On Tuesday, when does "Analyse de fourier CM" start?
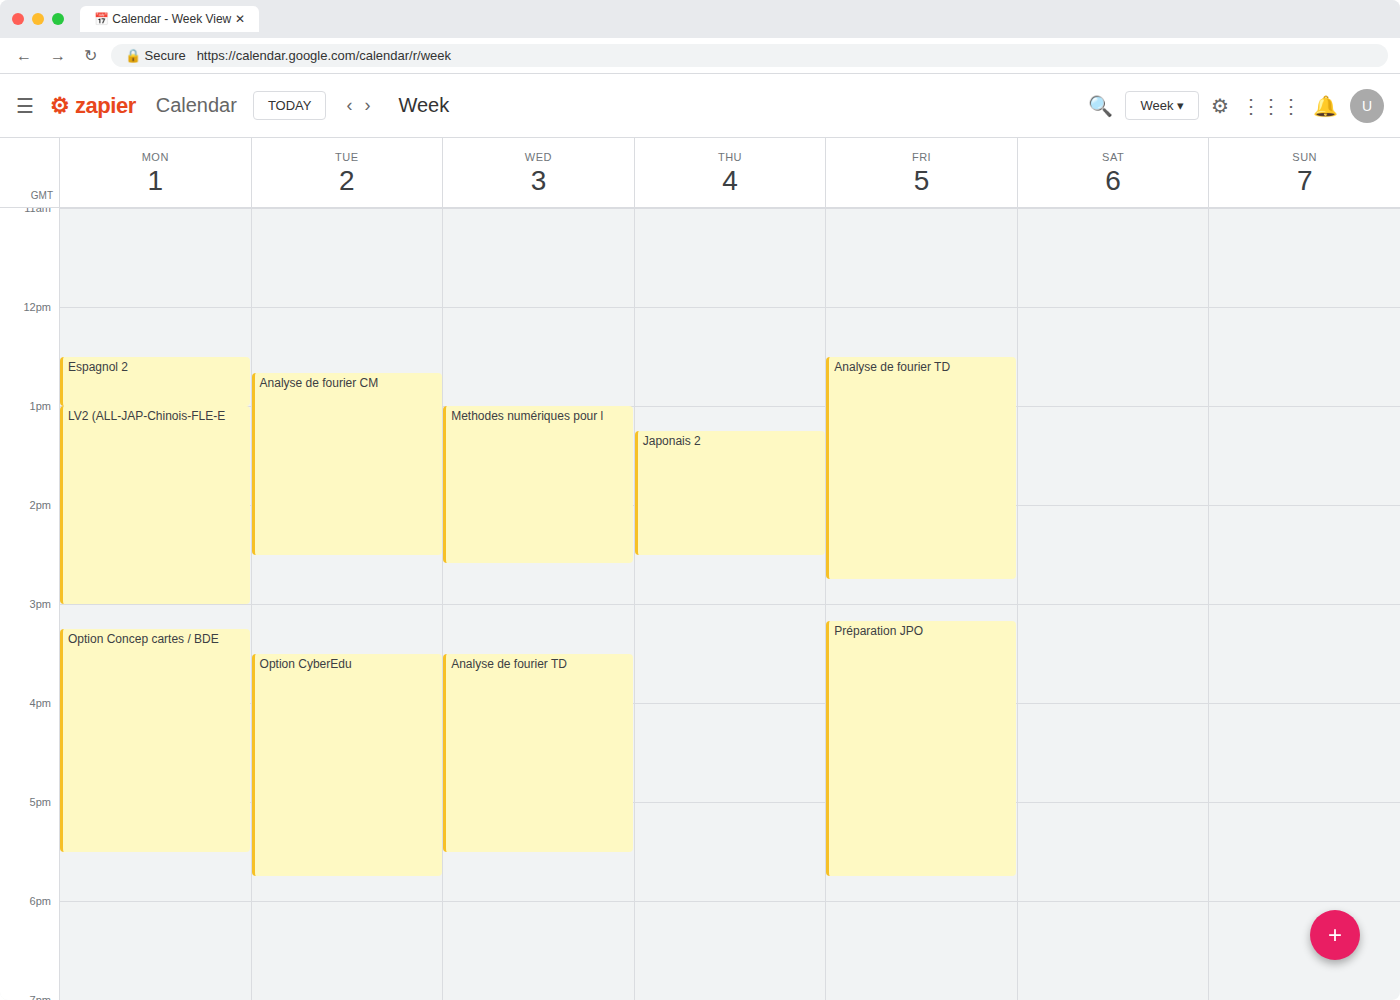
12:40